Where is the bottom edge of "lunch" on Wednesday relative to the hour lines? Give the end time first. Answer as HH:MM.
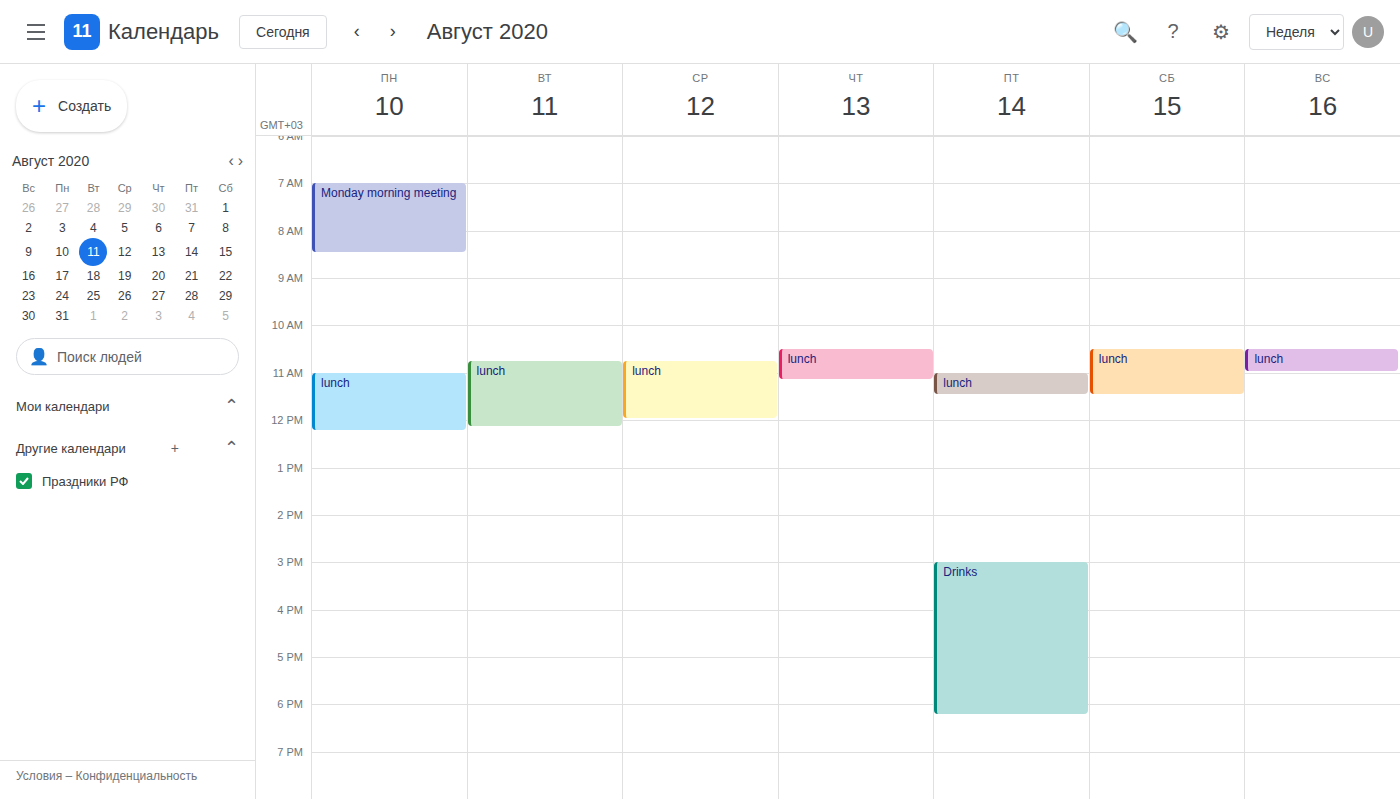
12:00 -- exactly on the 12:00 line.